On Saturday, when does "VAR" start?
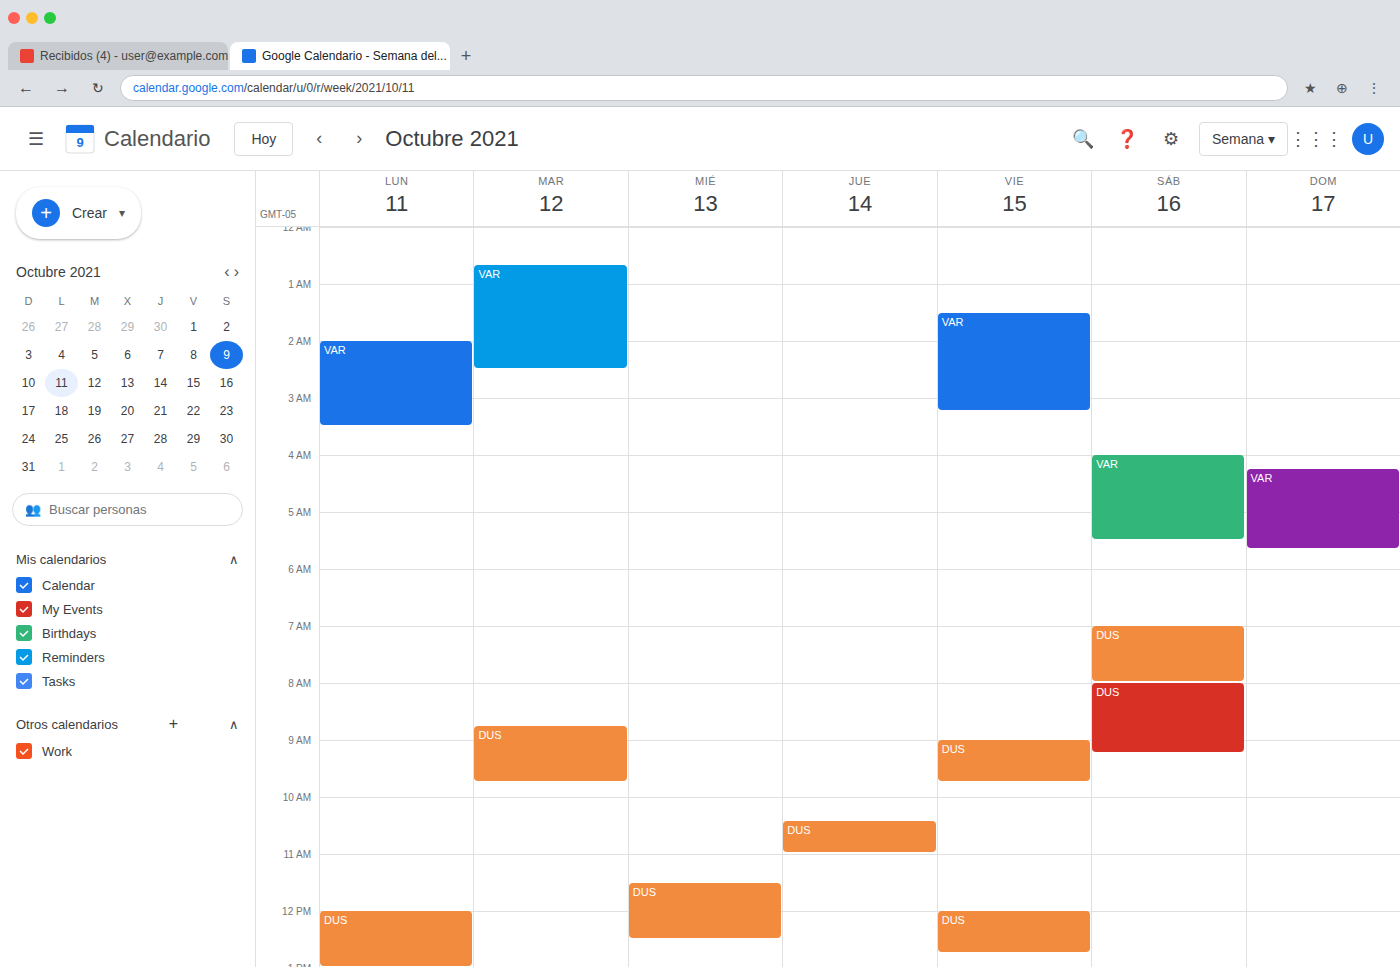
4:00 AM